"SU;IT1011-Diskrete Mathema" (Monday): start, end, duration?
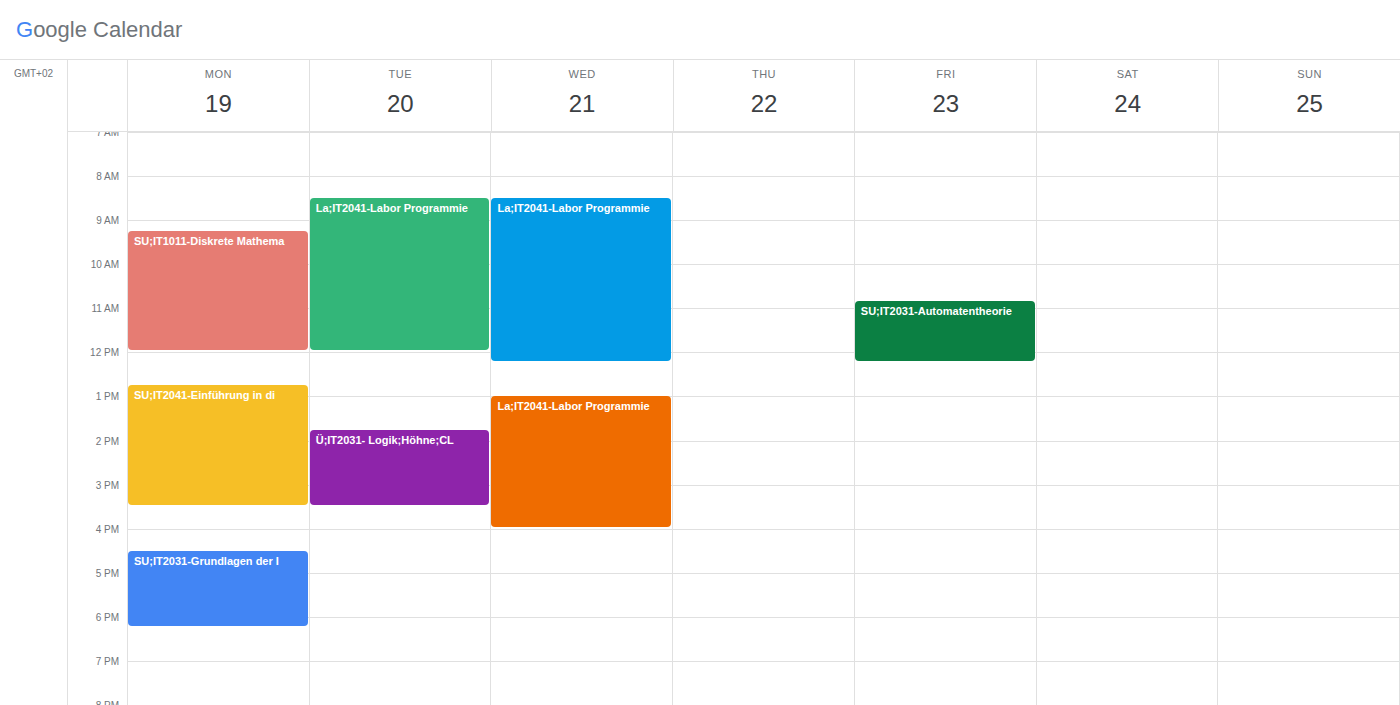
9:15 AM to 12:00 PM, 2 hours 45 minutes